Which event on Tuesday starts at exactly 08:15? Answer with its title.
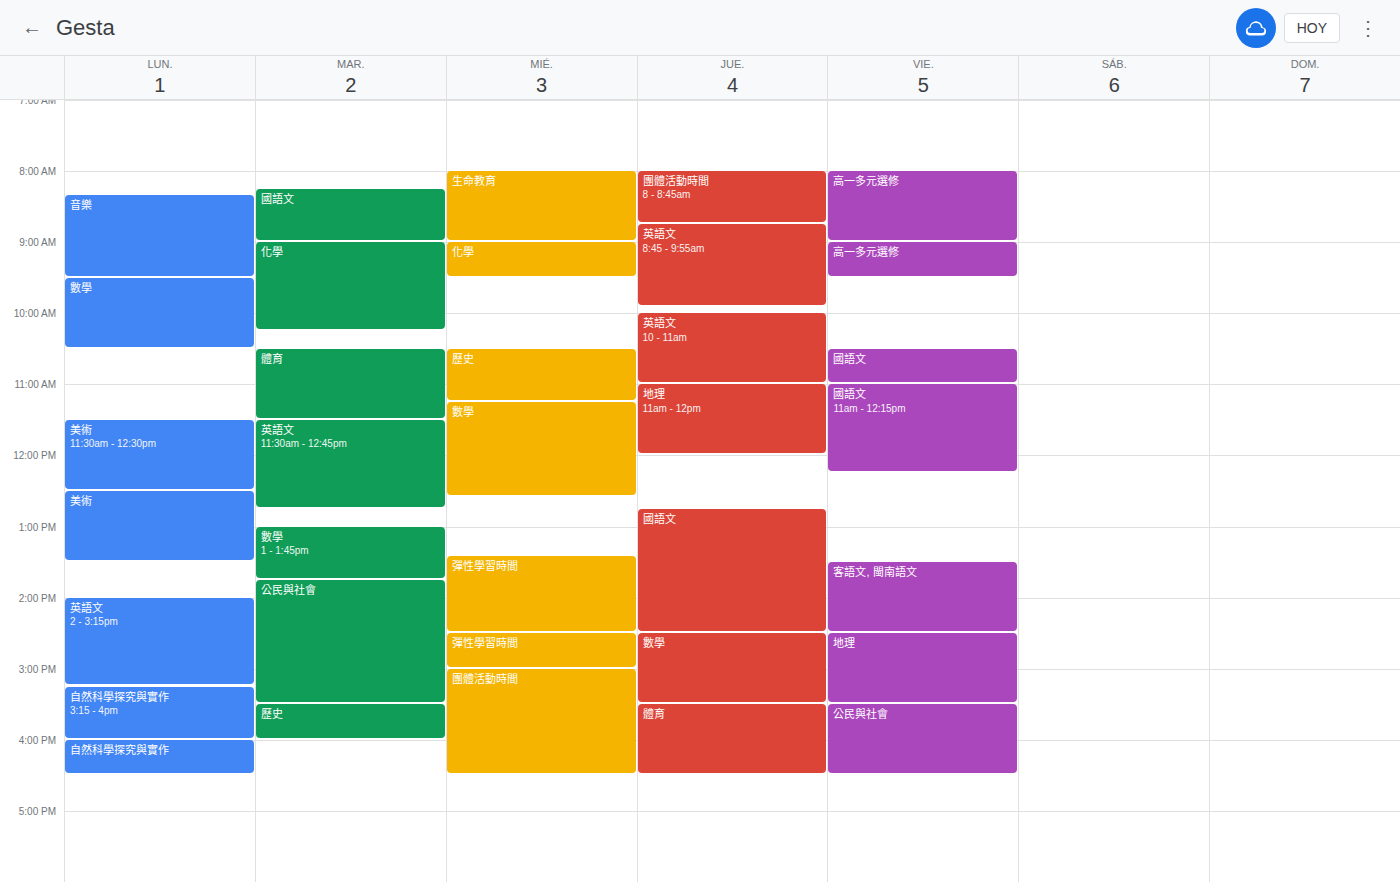
"國語文"